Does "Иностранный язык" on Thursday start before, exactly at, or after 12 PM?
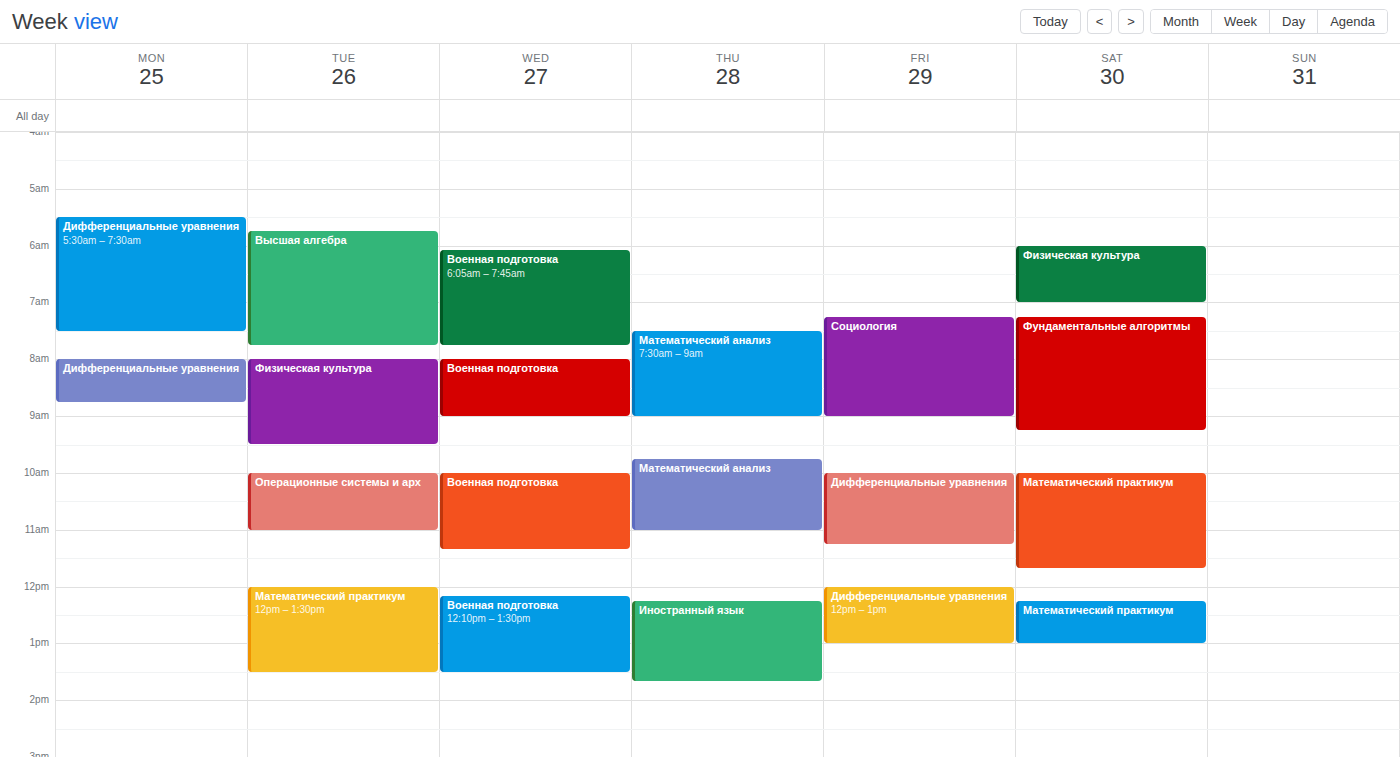
12:15 PM -- after 12 PM, 15 minutes below the 12 PM line.